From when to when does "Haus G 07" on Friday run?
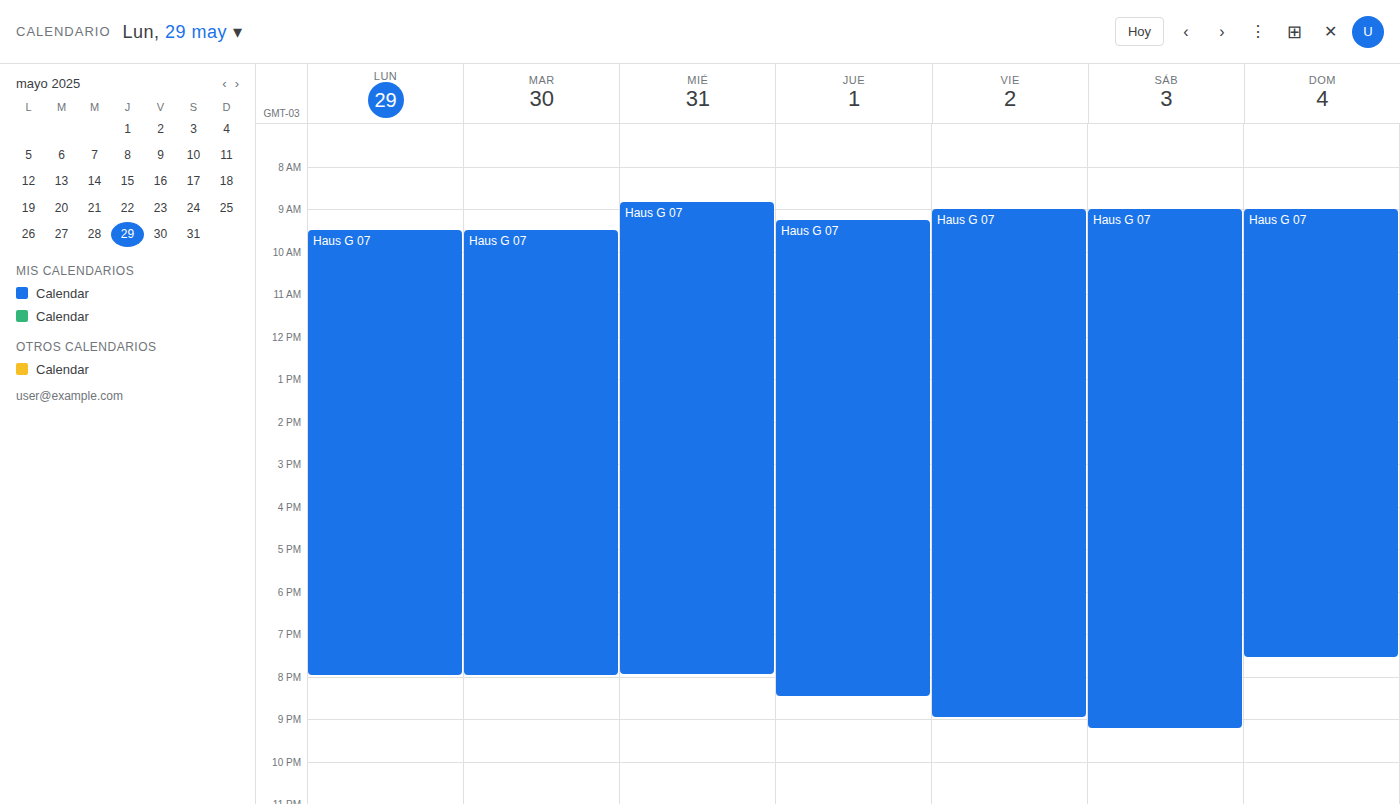
9:00 AM to 9:00 PM